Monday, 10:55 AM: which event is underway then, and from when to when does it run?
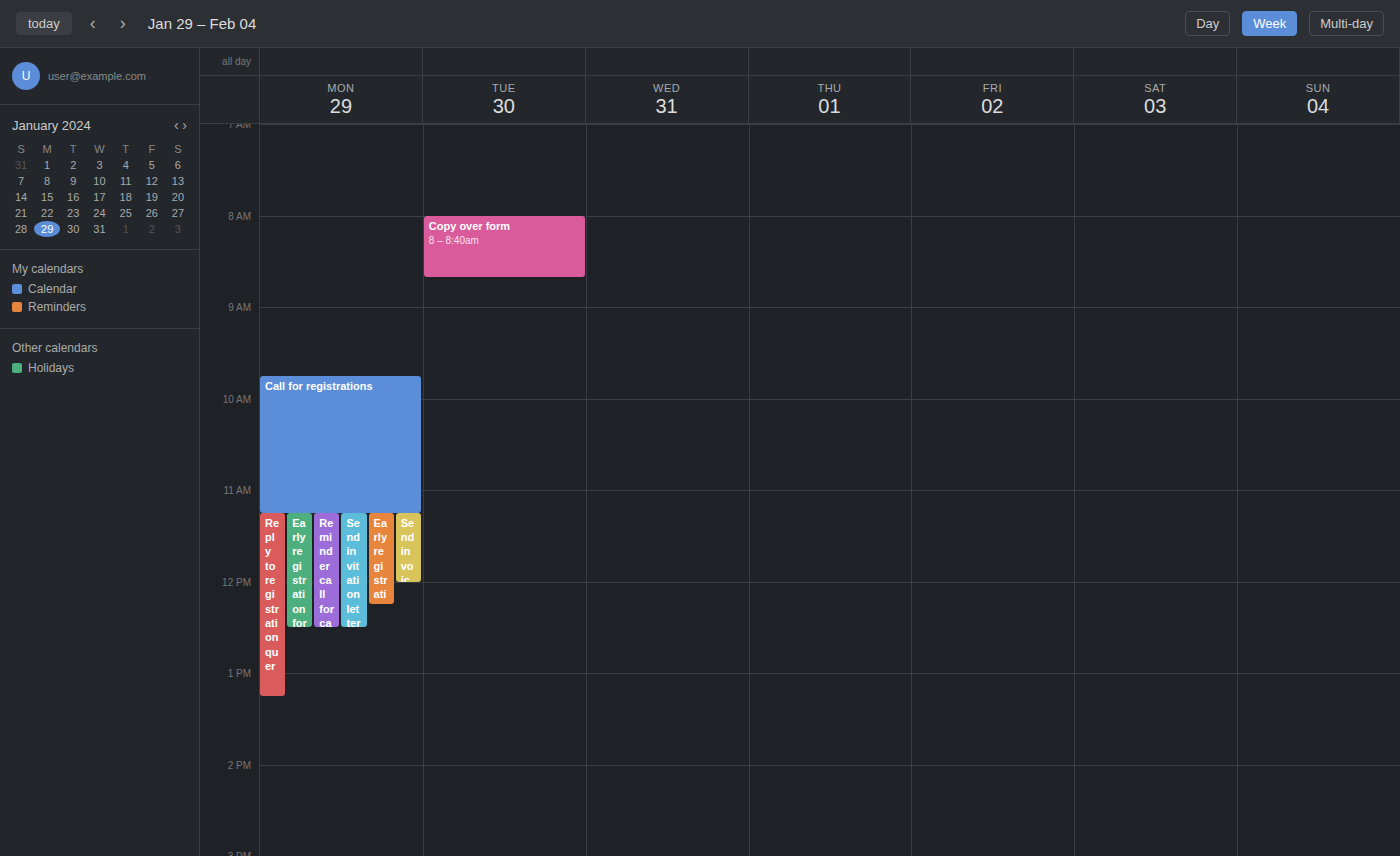
"Call for registrations", 9:45 AM to 11:15 AM